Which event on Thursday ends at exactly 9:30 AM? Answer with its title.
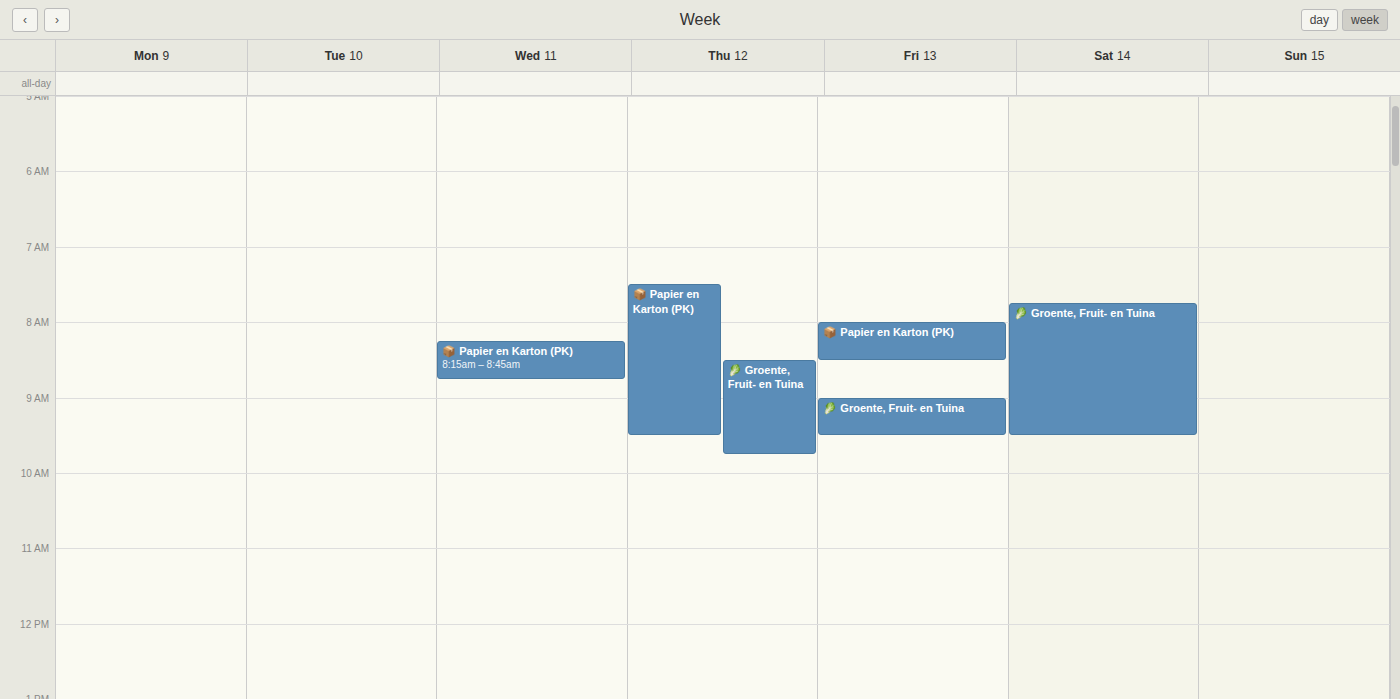
"📦 Papier en Karton (PK)"